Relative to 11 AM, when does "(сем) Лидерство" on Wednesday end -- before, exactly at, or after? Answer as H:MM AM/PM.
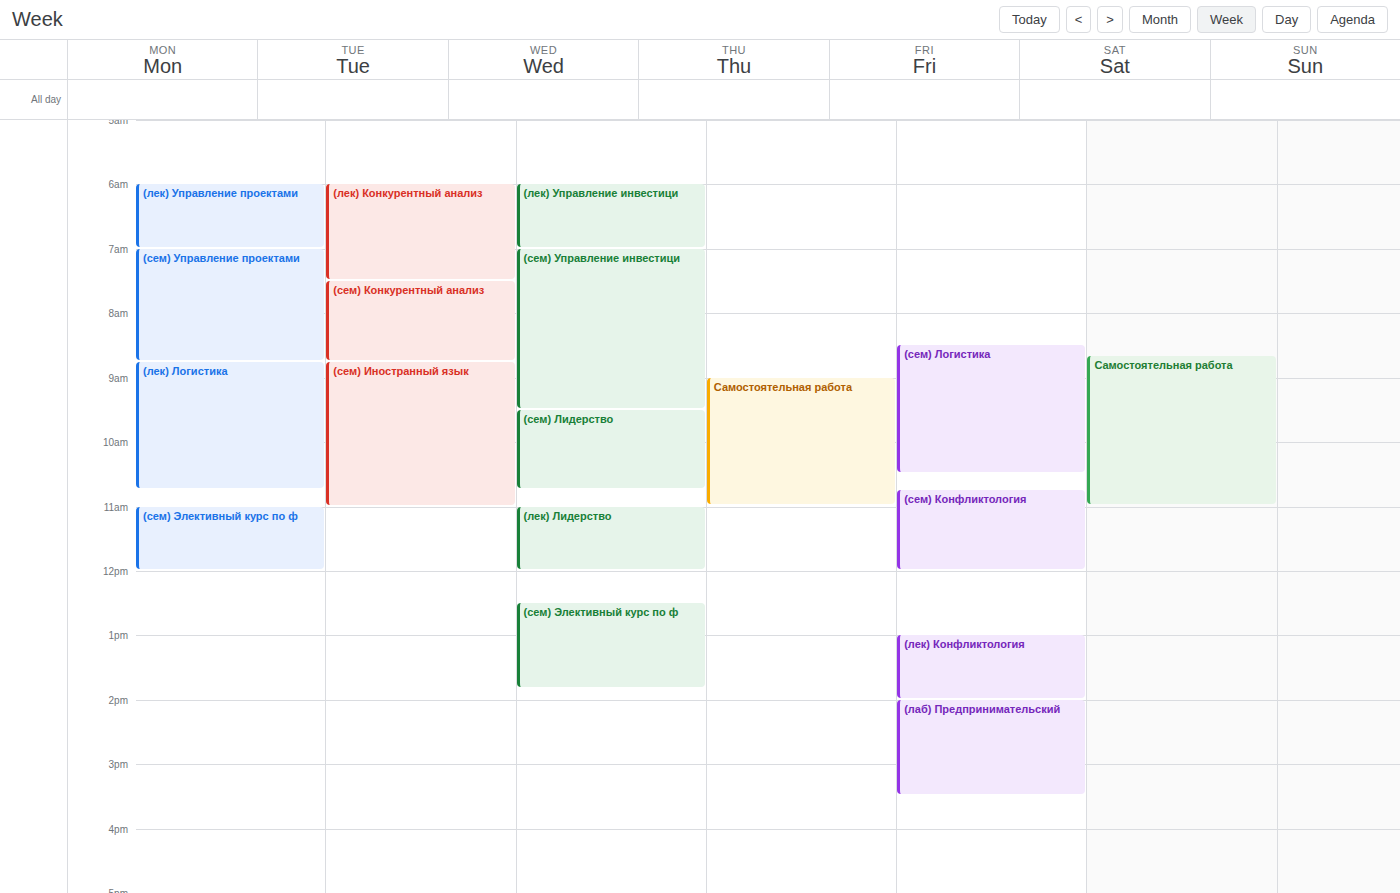
10:45 AM -- before 11 AM, 15 minutes above the 11 AM line.